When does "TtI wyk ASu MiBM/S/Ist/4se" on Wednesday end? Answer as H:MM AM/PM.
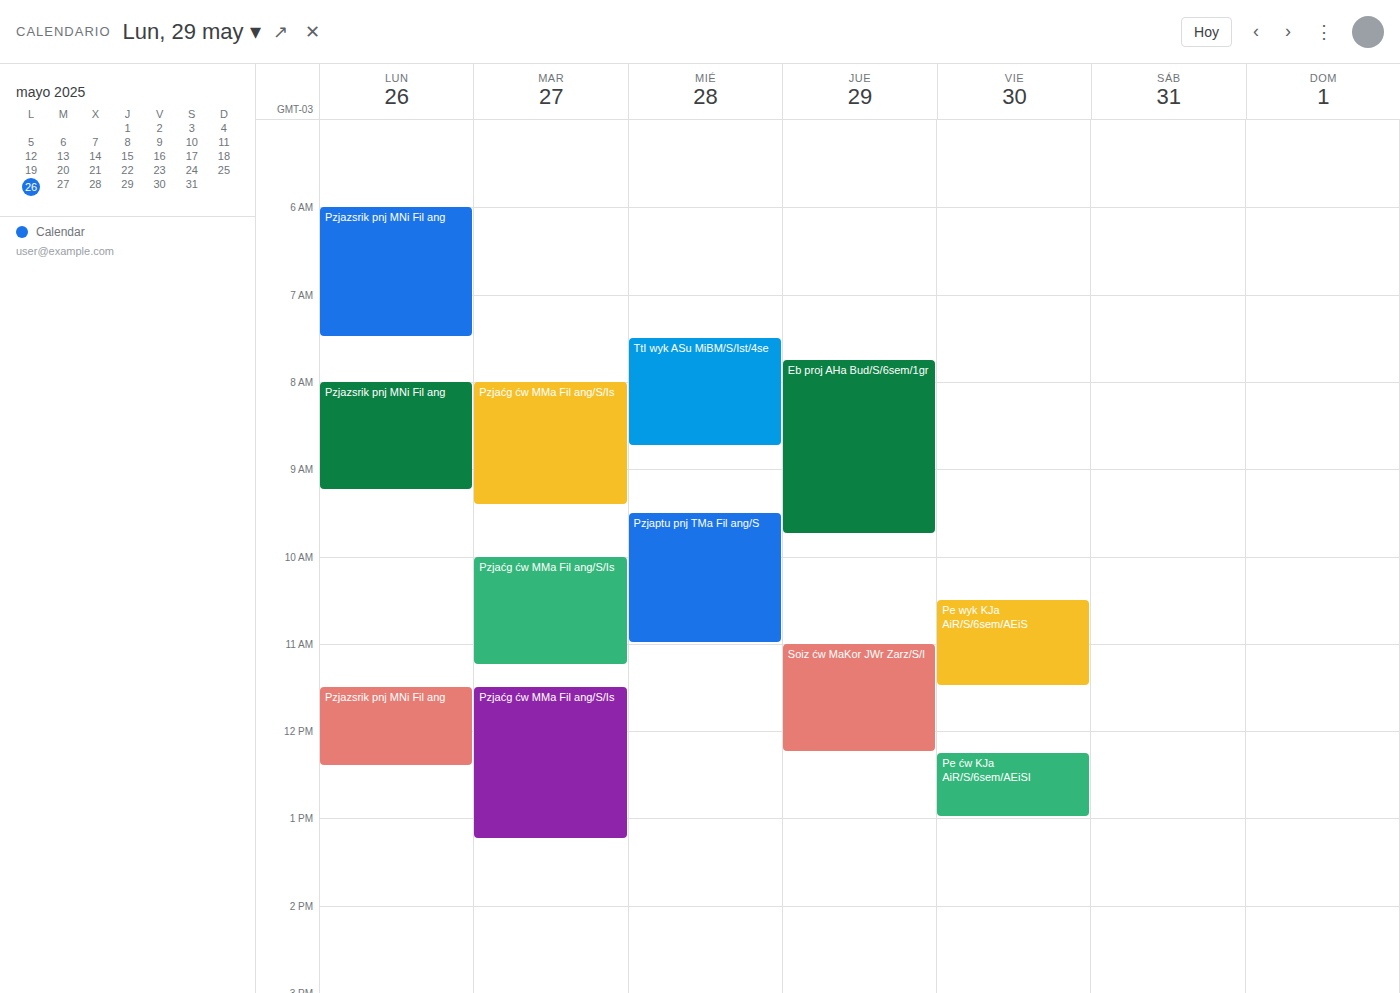
8:45 AM